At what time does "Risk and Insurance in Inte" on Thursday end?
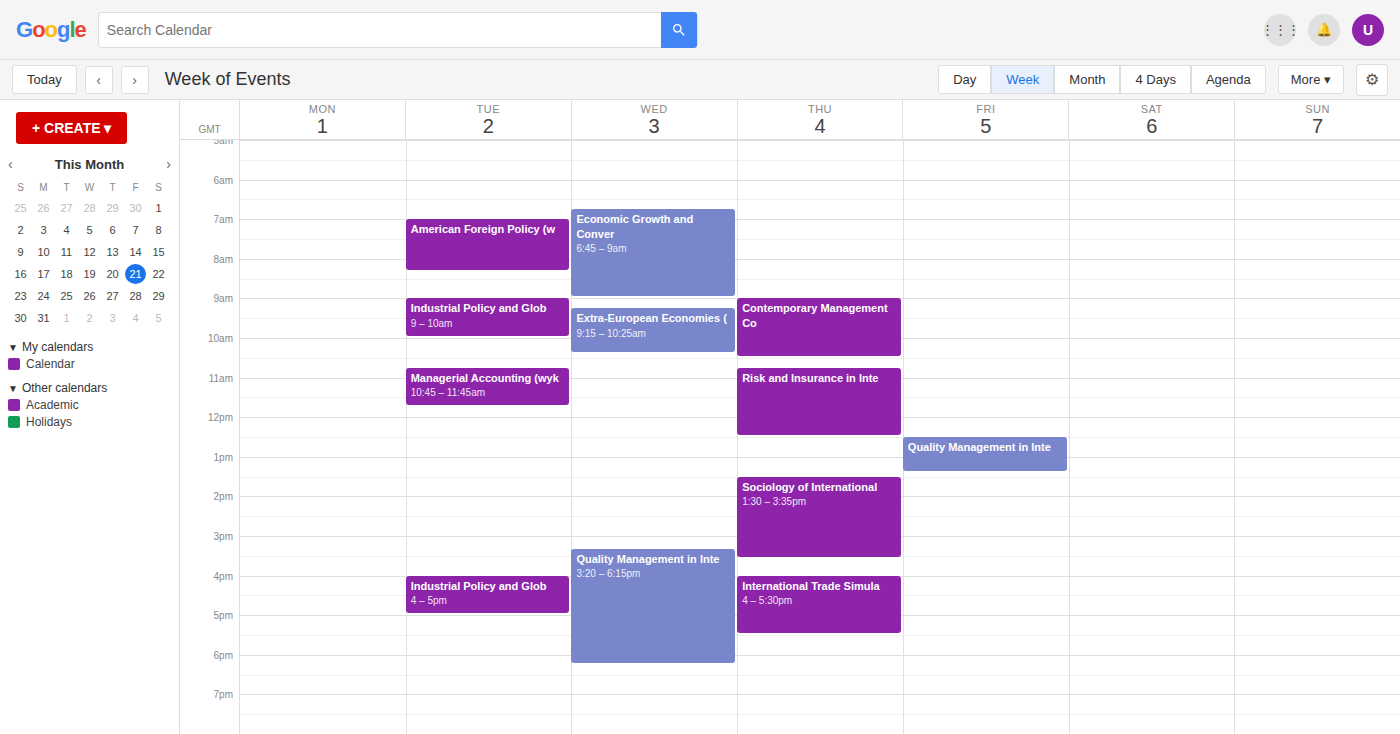
12:30 PM